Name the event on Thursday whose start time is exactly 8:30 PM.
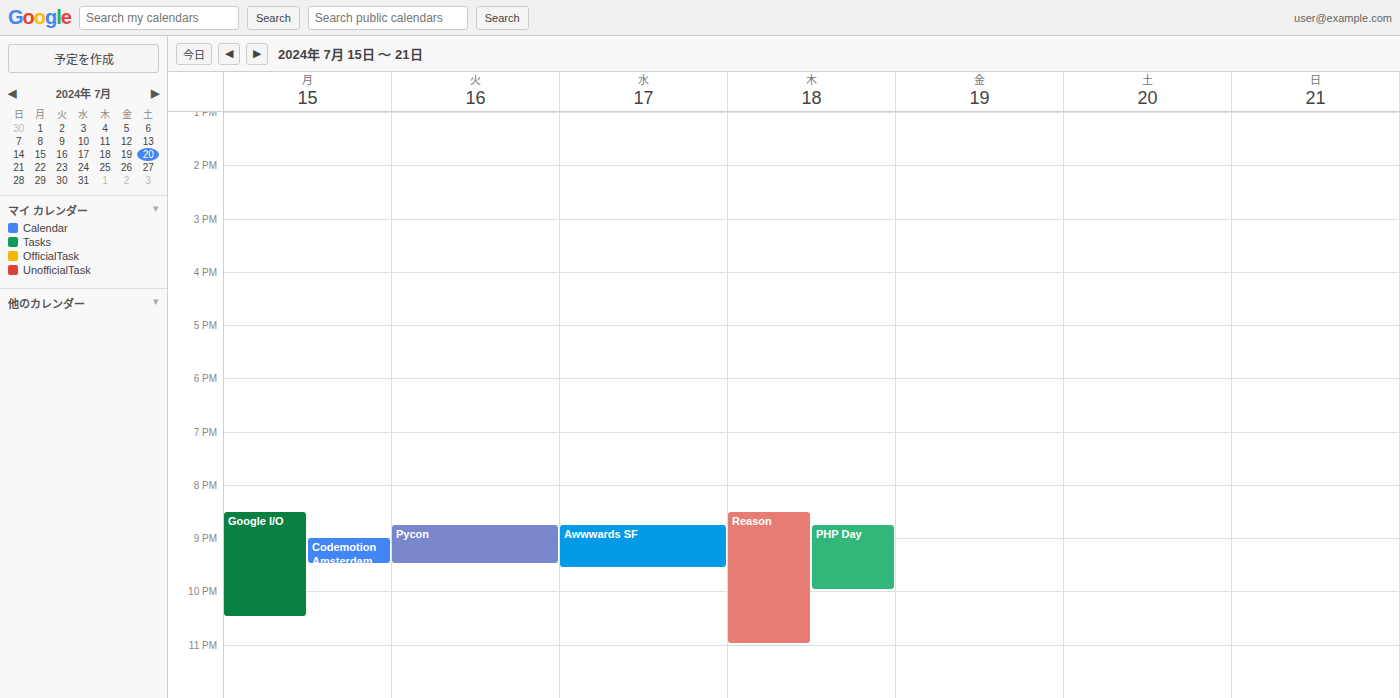
"Reason"